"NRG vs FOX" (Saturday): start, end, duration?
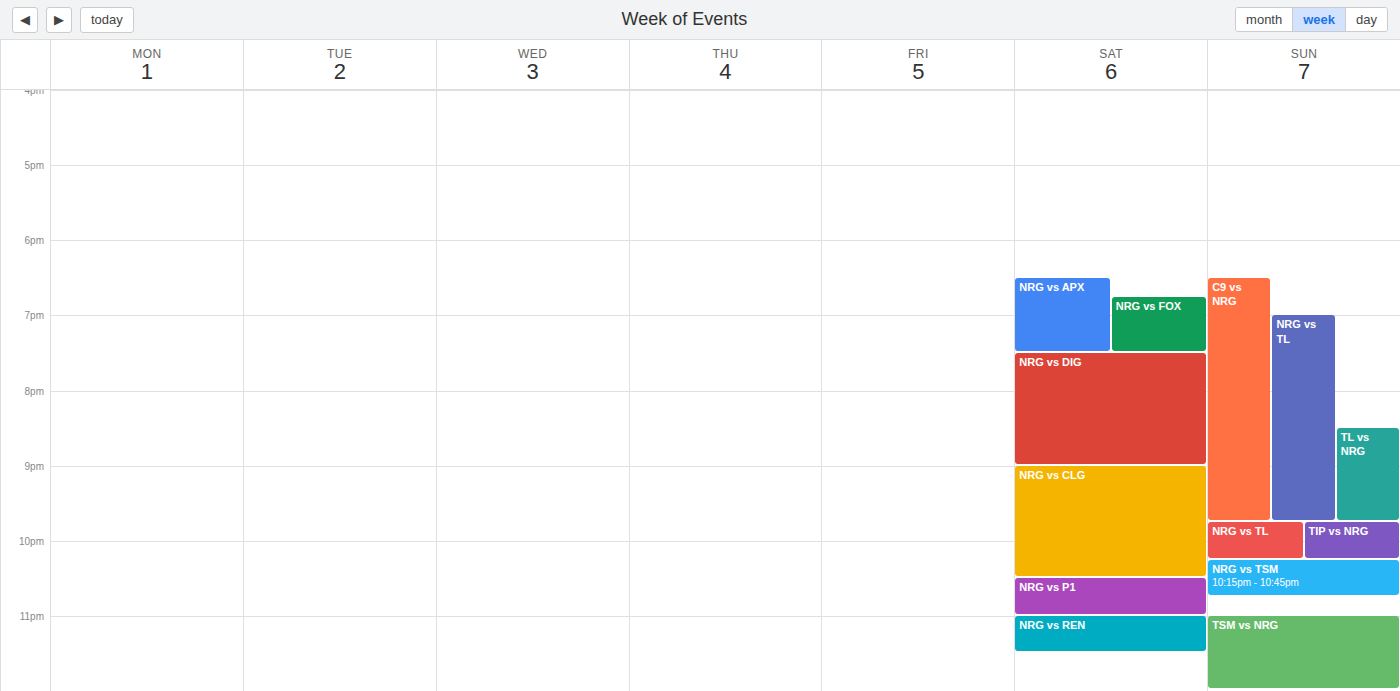
6:45 PM to 7:30 PM, 45 minutes